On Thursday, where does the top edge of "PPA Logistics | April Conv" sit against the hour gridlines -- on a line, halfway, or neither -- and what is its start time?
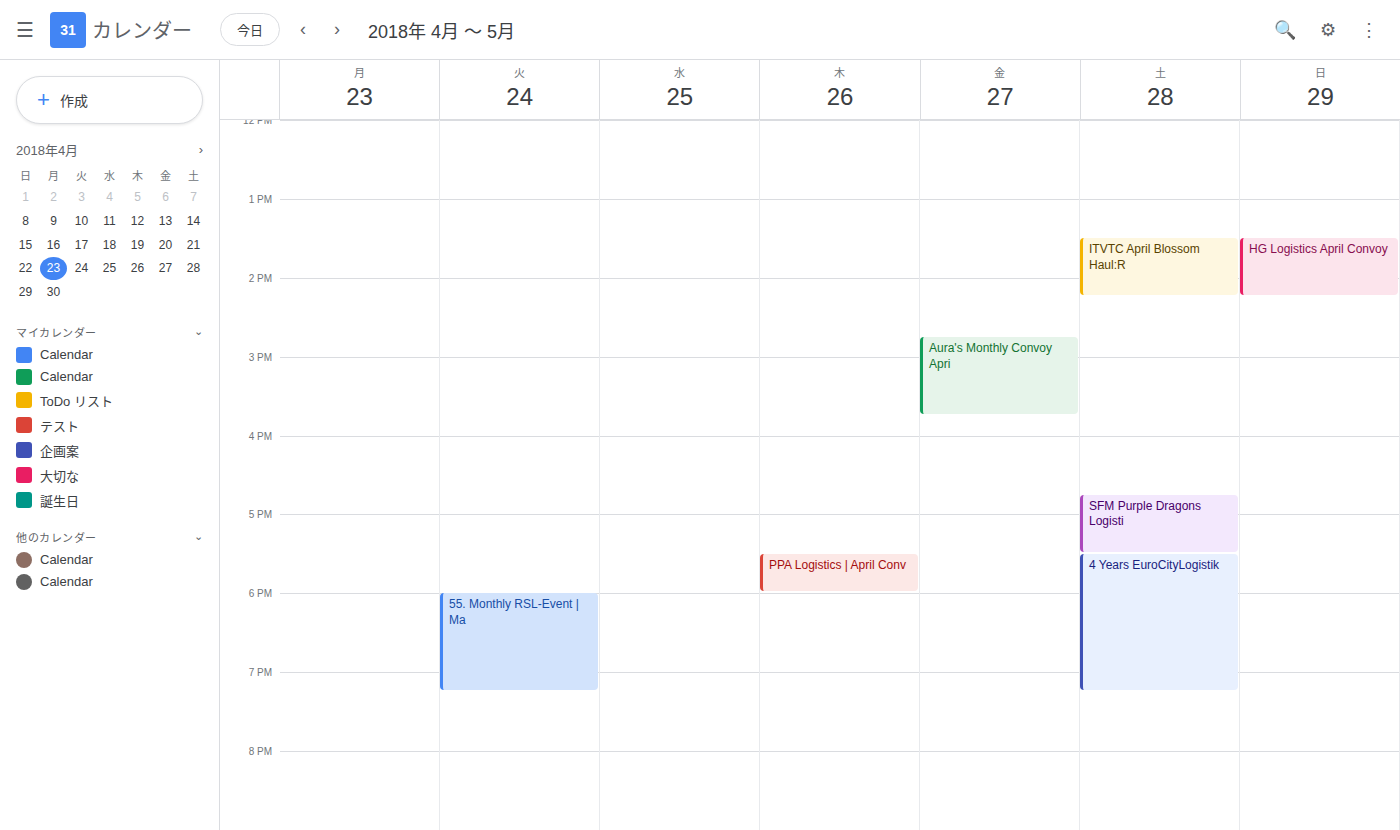
5:30 PM -- halfway between the 5 PM and 6 PM lines.